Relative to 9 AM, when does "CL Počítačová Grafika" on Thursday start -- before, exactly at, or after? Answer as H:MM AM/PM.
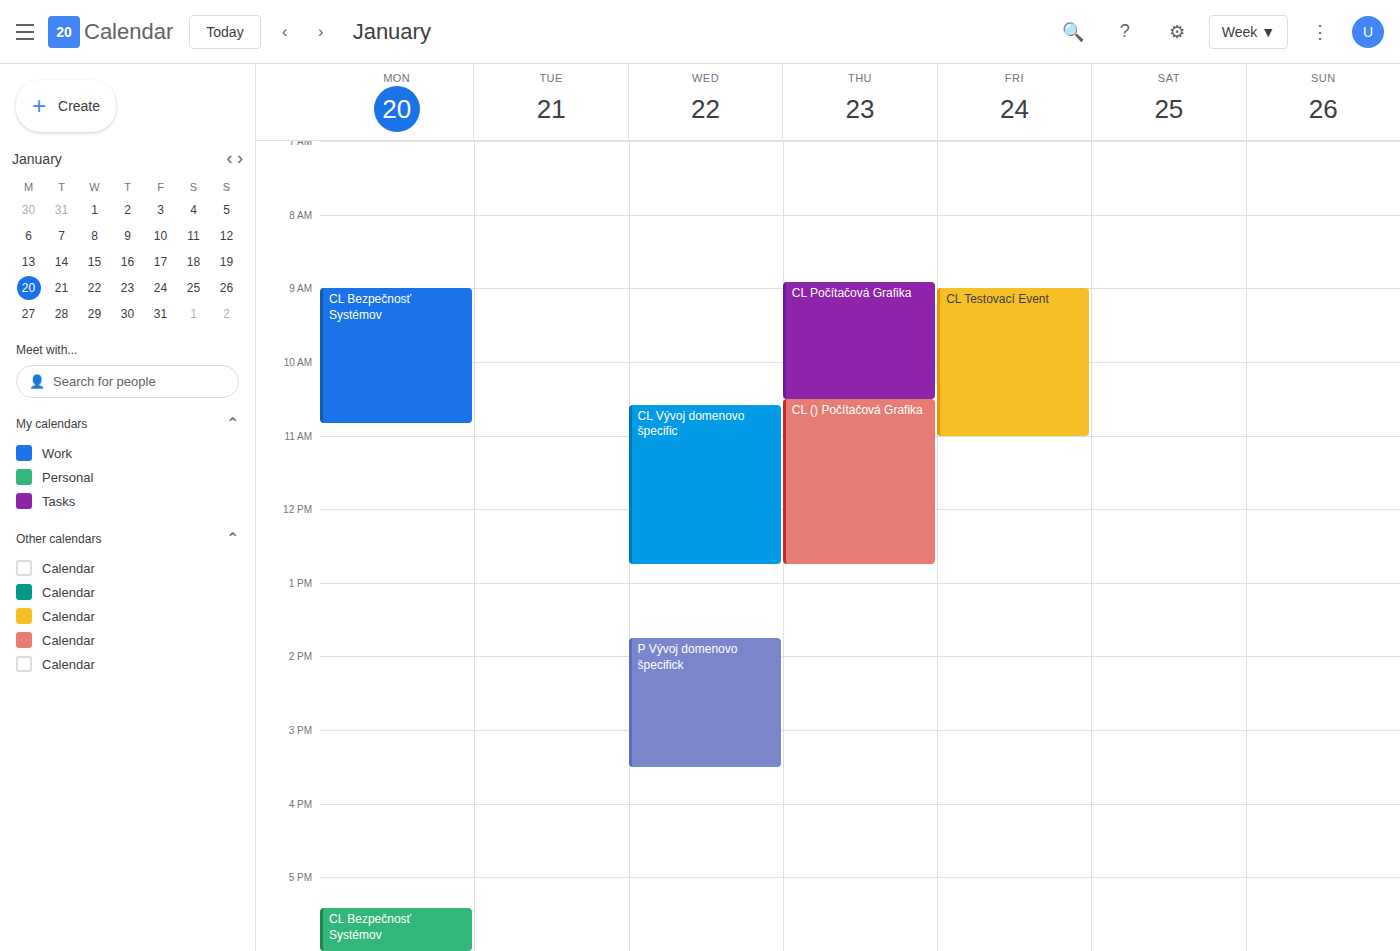
8:55 AM -- before 9 AM, 5 minutes above the 9 AM line.